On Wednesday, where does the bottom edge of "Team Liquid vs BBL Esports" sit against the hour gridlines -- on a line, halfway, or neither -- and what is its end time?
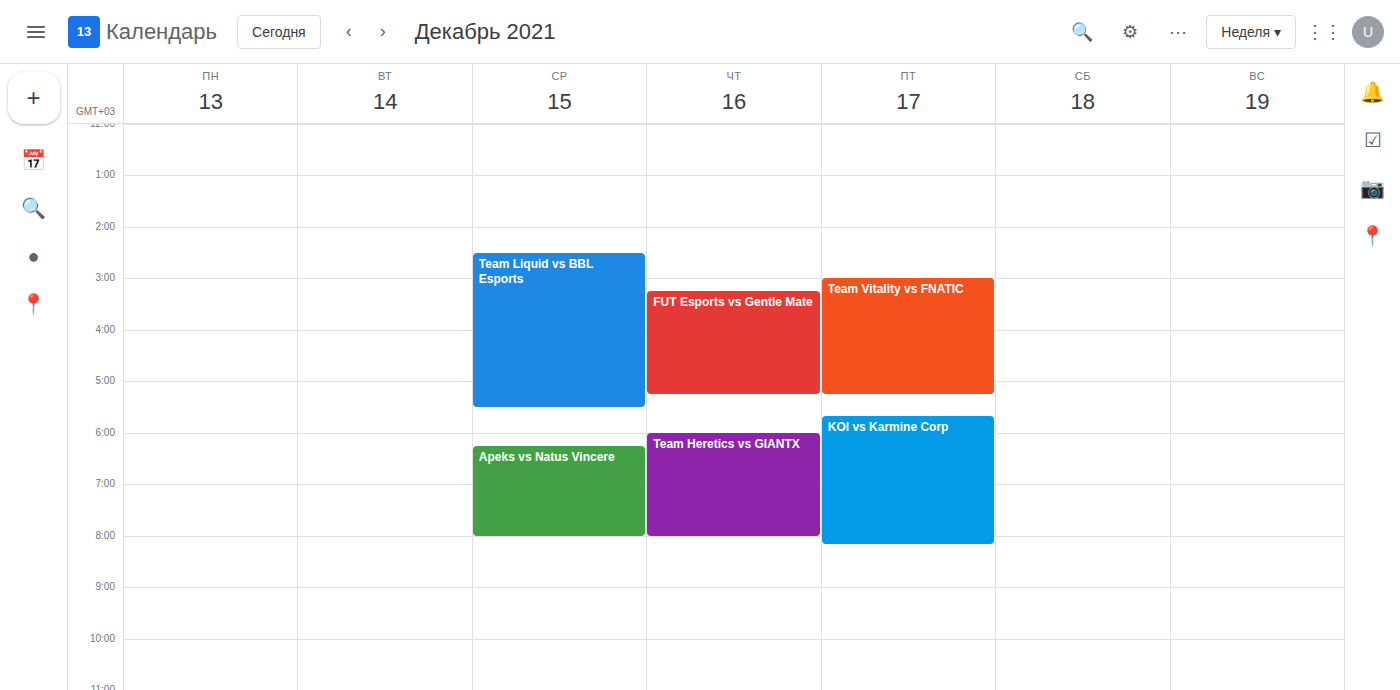
5:30 PM -- halfway between the 5 PM and 6 PM lines.